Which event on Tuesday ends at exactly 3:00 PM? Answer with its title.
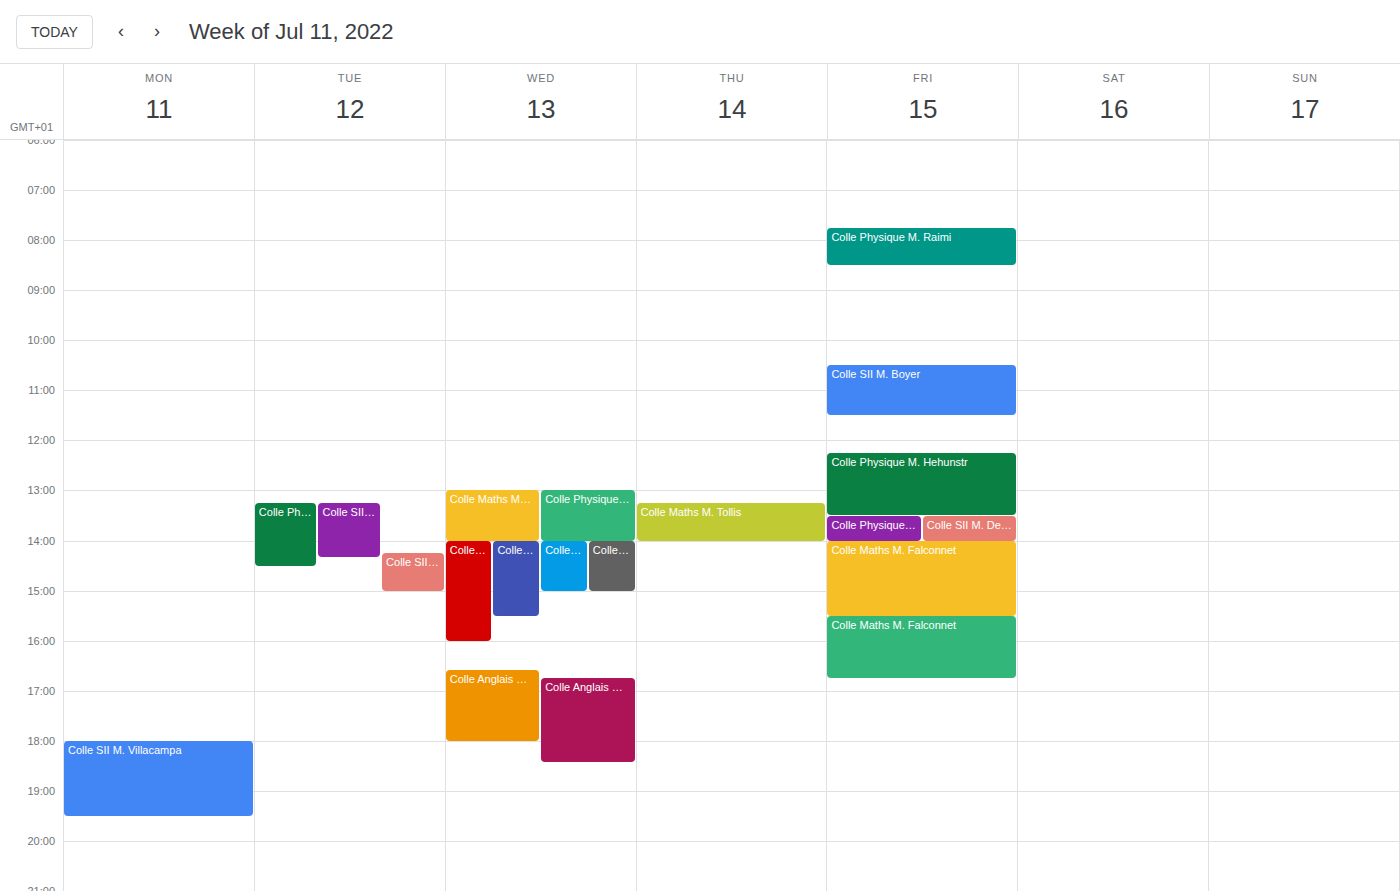
"Colle SII M. Villacampa"